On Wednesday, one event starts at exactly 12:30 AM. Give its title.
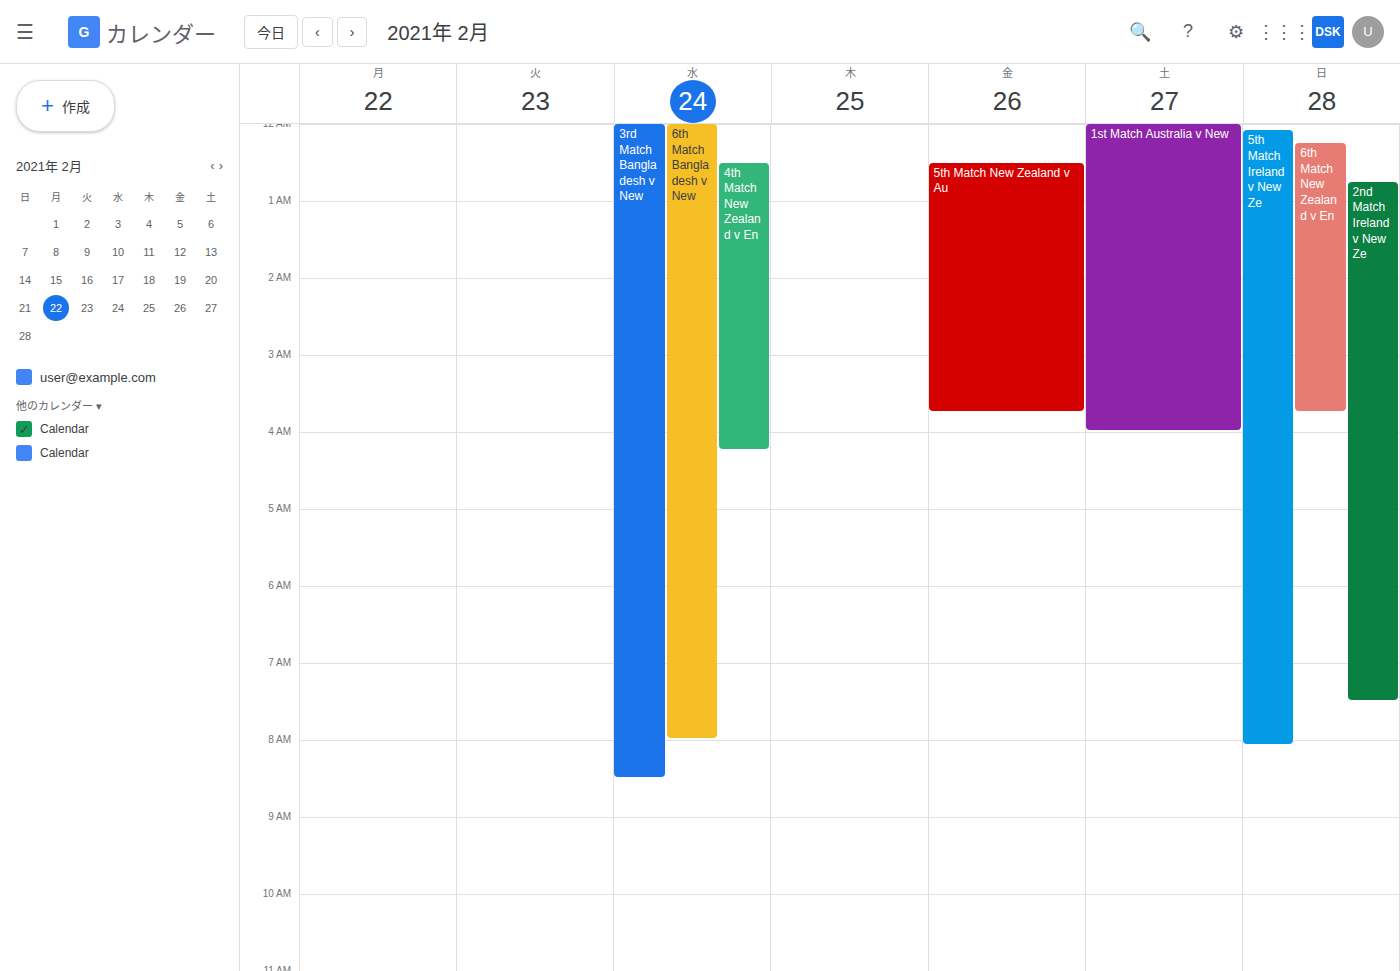
"4th Match New Zealand v En"